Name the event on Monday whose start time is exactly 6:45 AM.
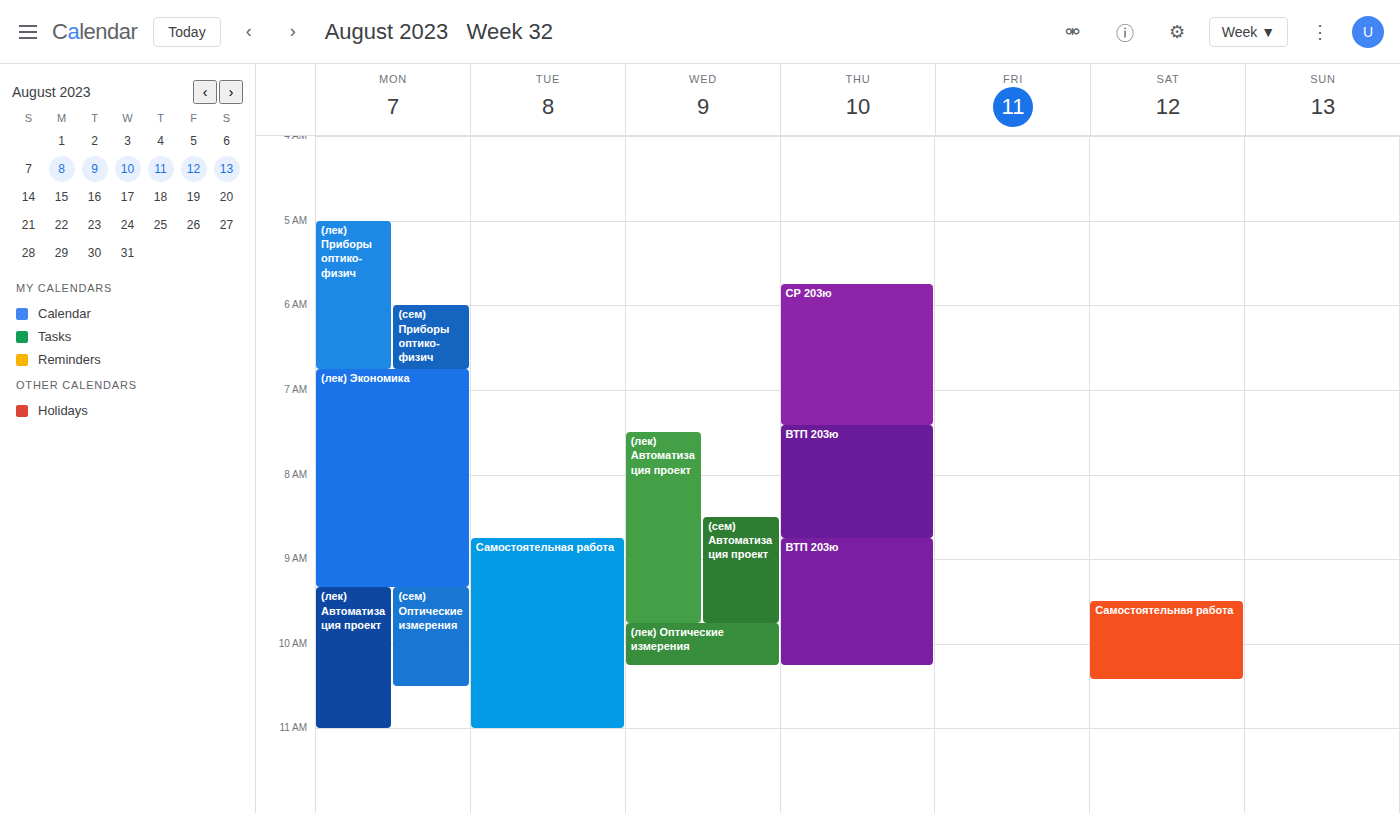
"(лек) Экономика"